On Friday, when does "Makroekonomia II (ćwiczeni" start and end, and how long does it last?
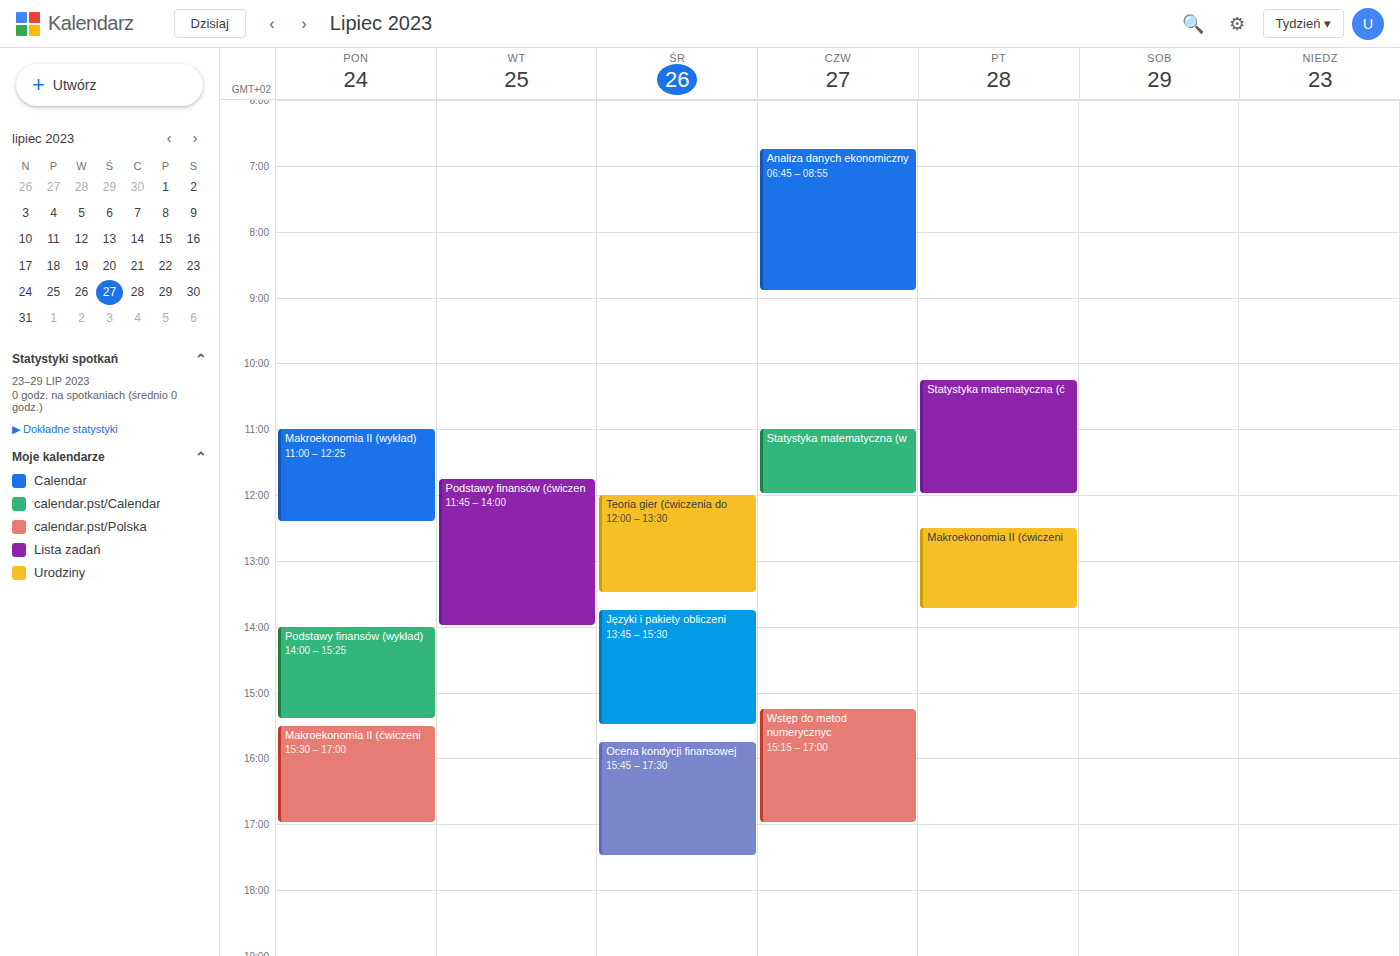
12:30 PM to 1:45 PM, 1 hour 15 minutes